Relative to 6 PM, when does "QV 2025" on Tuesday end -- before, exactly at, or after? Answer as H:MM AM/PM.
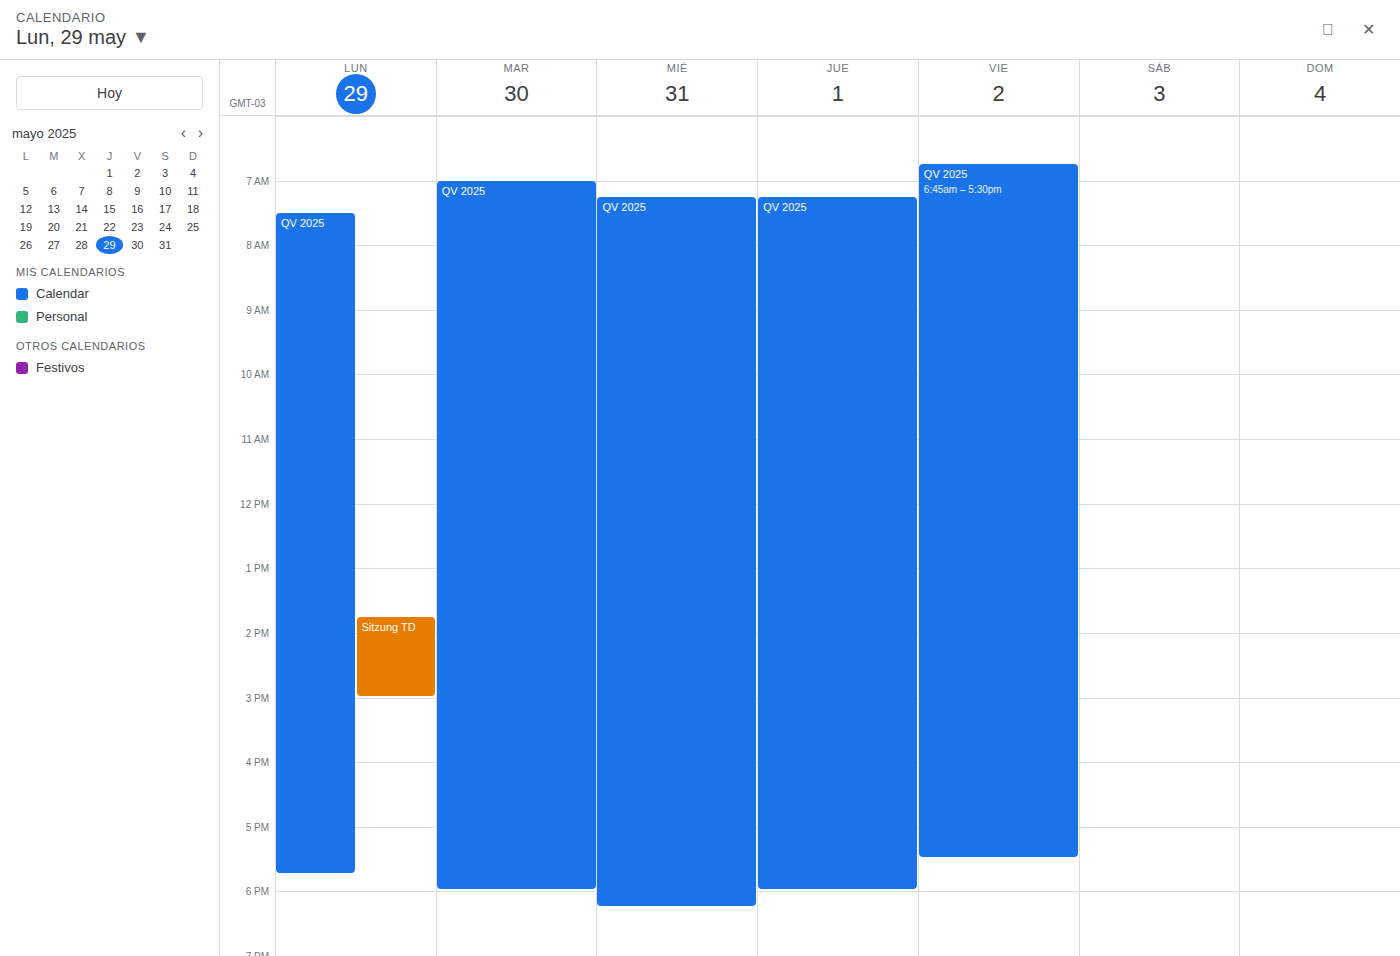
6:00 PM -- exactly at 6 PM, on the 6 PM line.